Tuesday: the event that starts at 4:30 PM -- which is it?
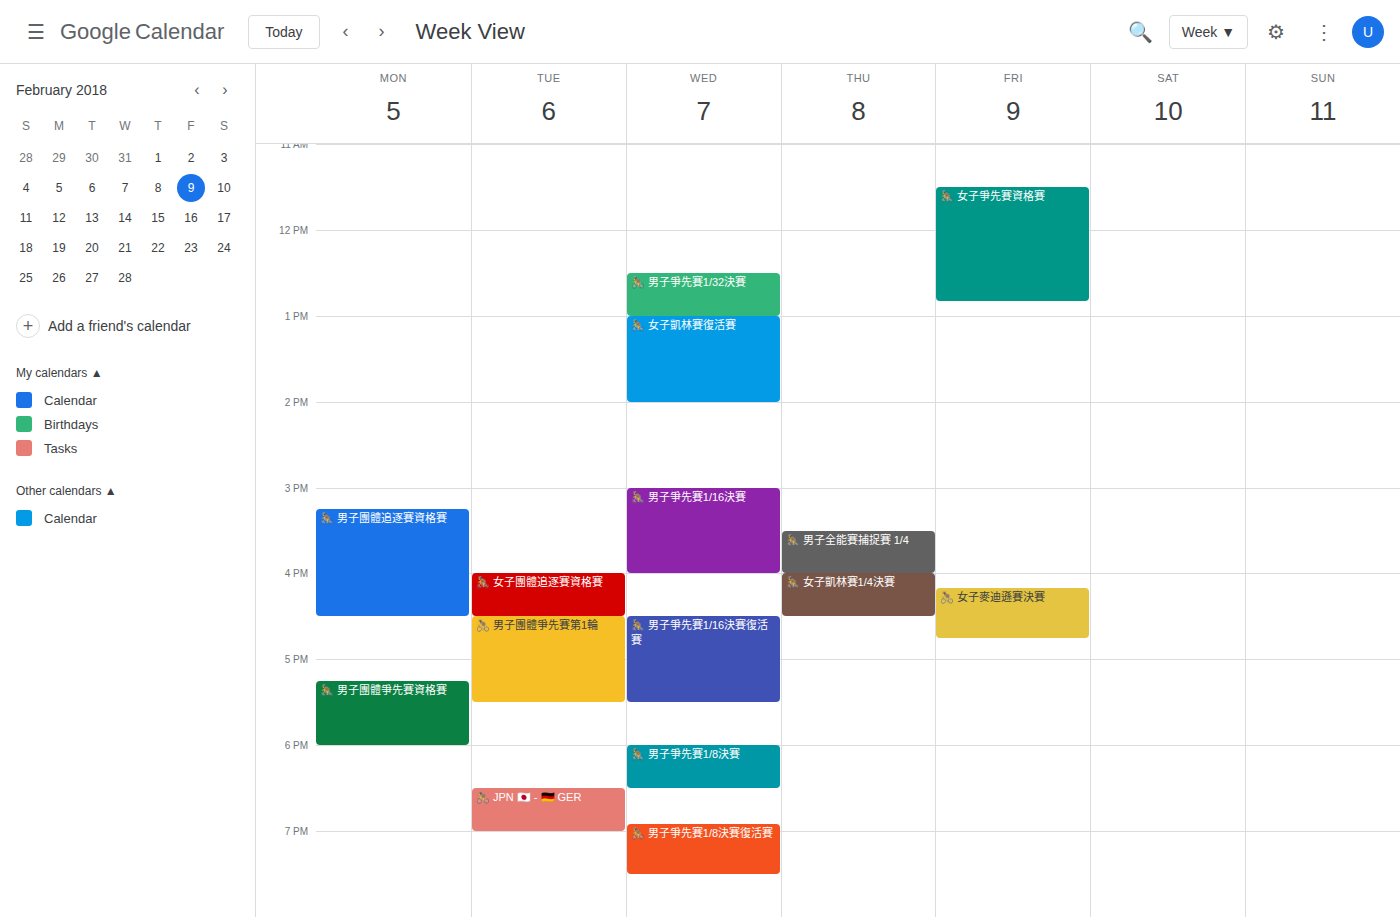
"🚴 男子團體爭先賽第1輪"